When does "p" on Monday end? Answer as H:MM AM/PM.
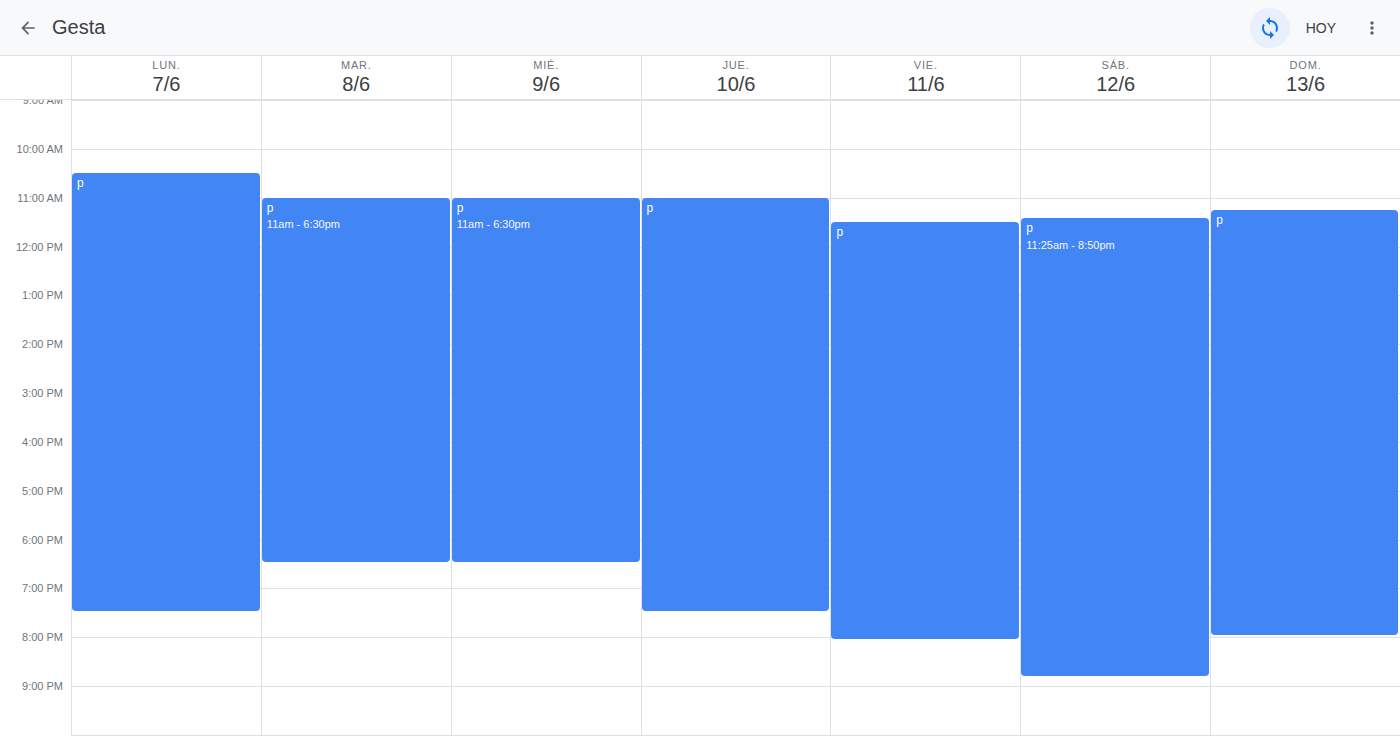
7:30 PM